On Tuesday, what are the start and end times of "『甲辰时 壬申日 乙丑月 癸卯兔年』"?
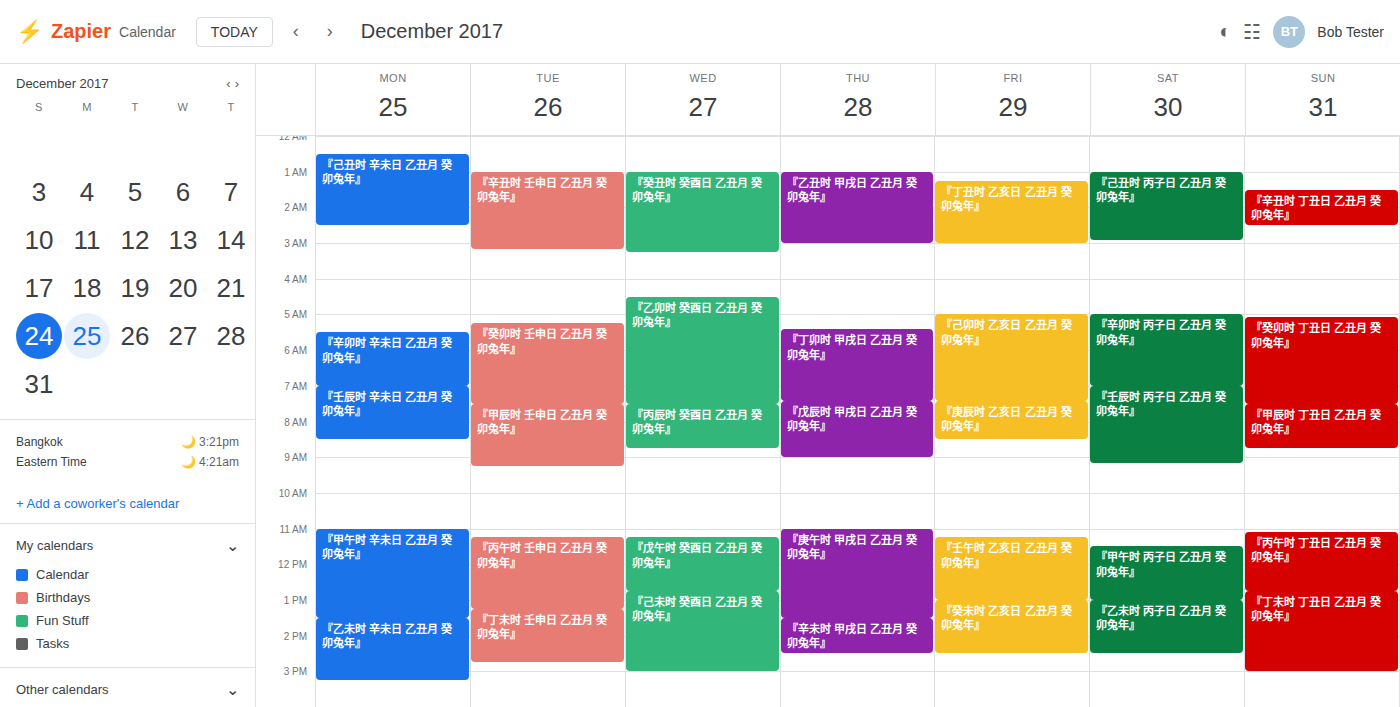
7:30 AM to 9:15 AM